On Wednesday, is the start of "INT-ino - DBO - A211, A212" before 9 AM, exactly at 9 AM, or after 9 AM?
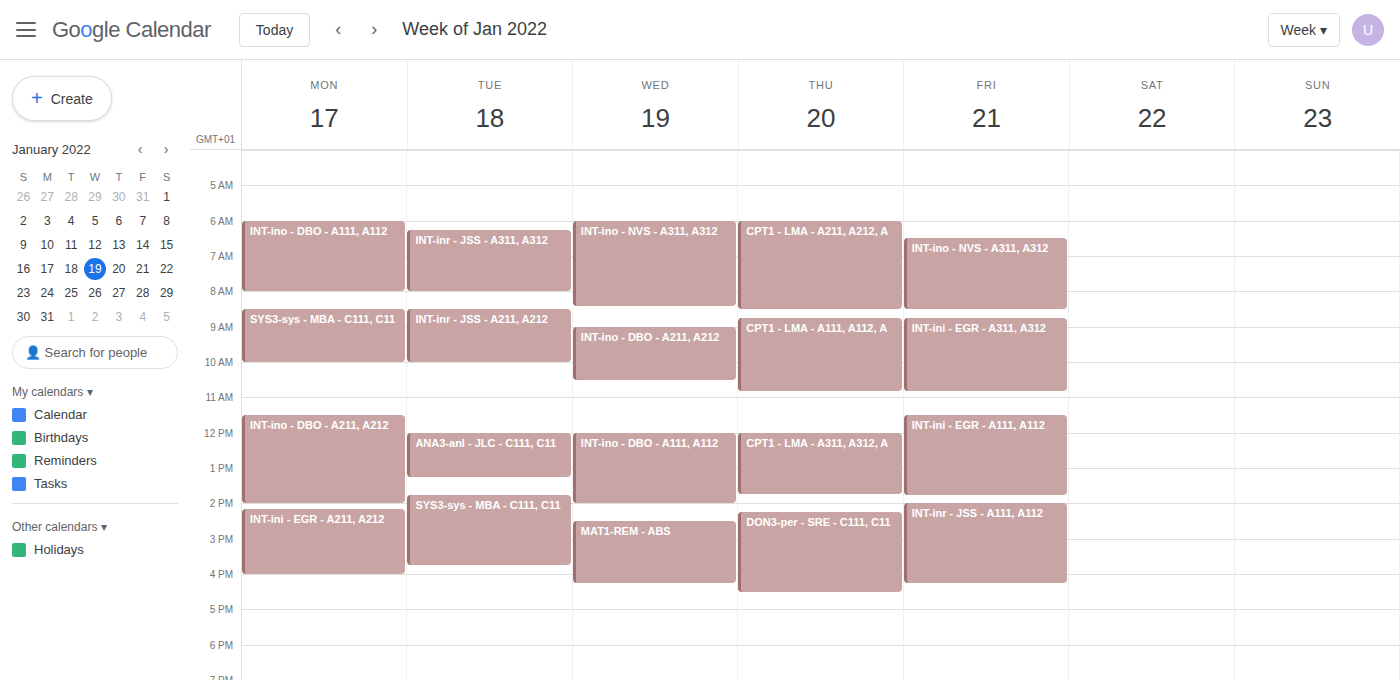
9:00 AM -- exactly at 9 AM, on the 9 AM line.